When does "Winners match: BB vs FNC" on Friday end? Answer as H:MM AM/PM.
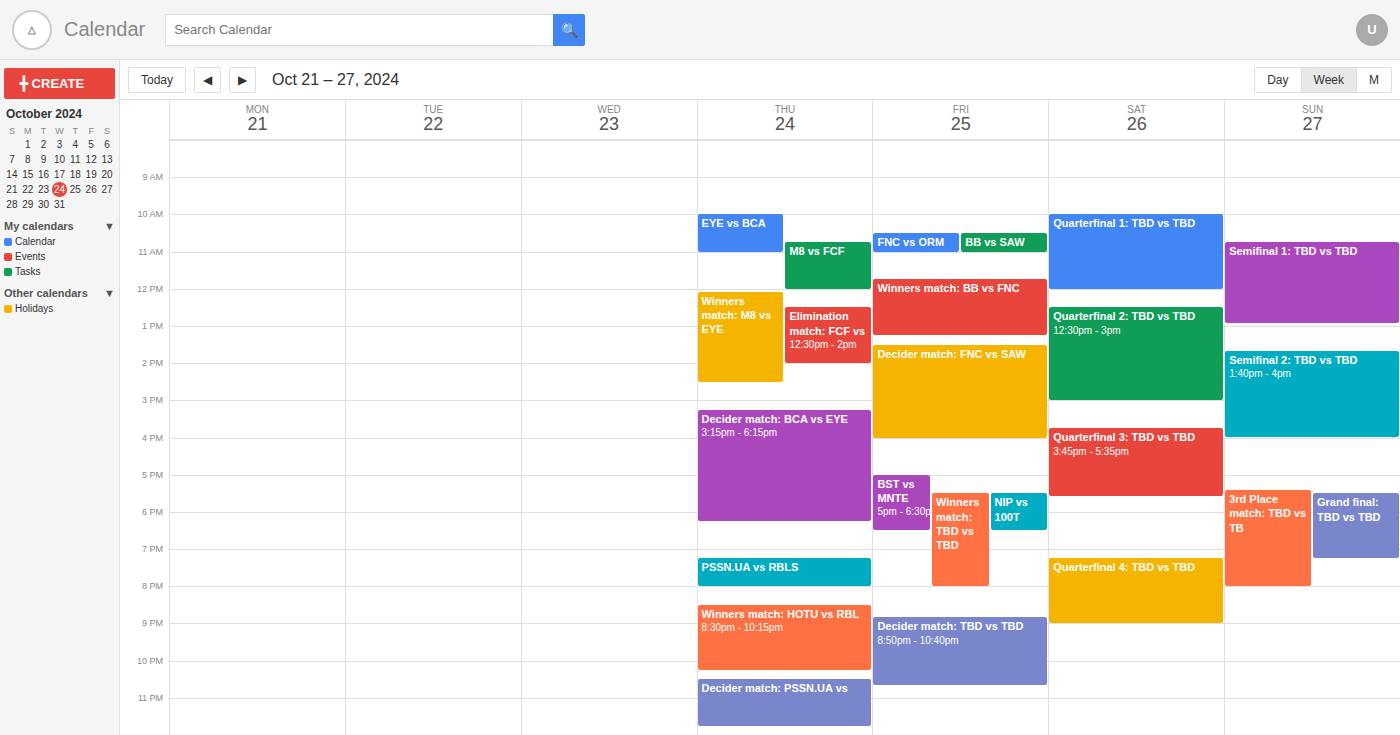
1:15 PM